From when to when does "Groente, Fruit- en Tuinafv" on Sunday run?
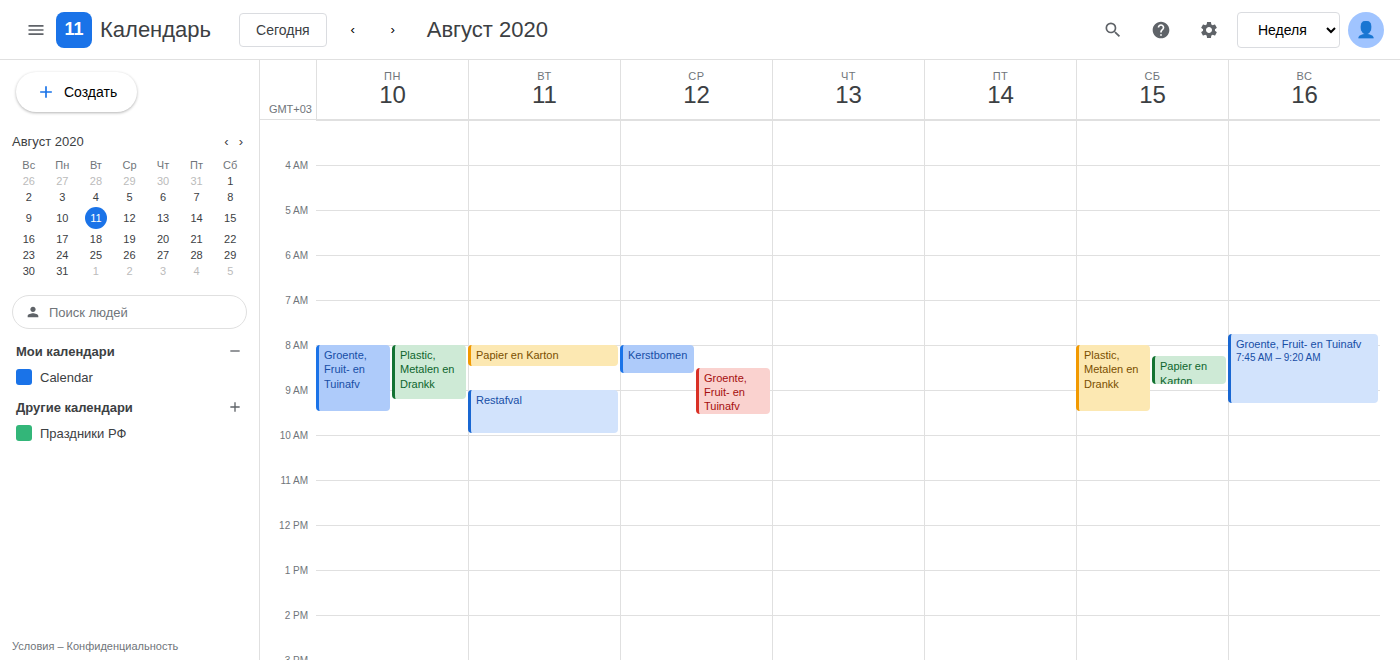
7:45 AM to 9:20 AM